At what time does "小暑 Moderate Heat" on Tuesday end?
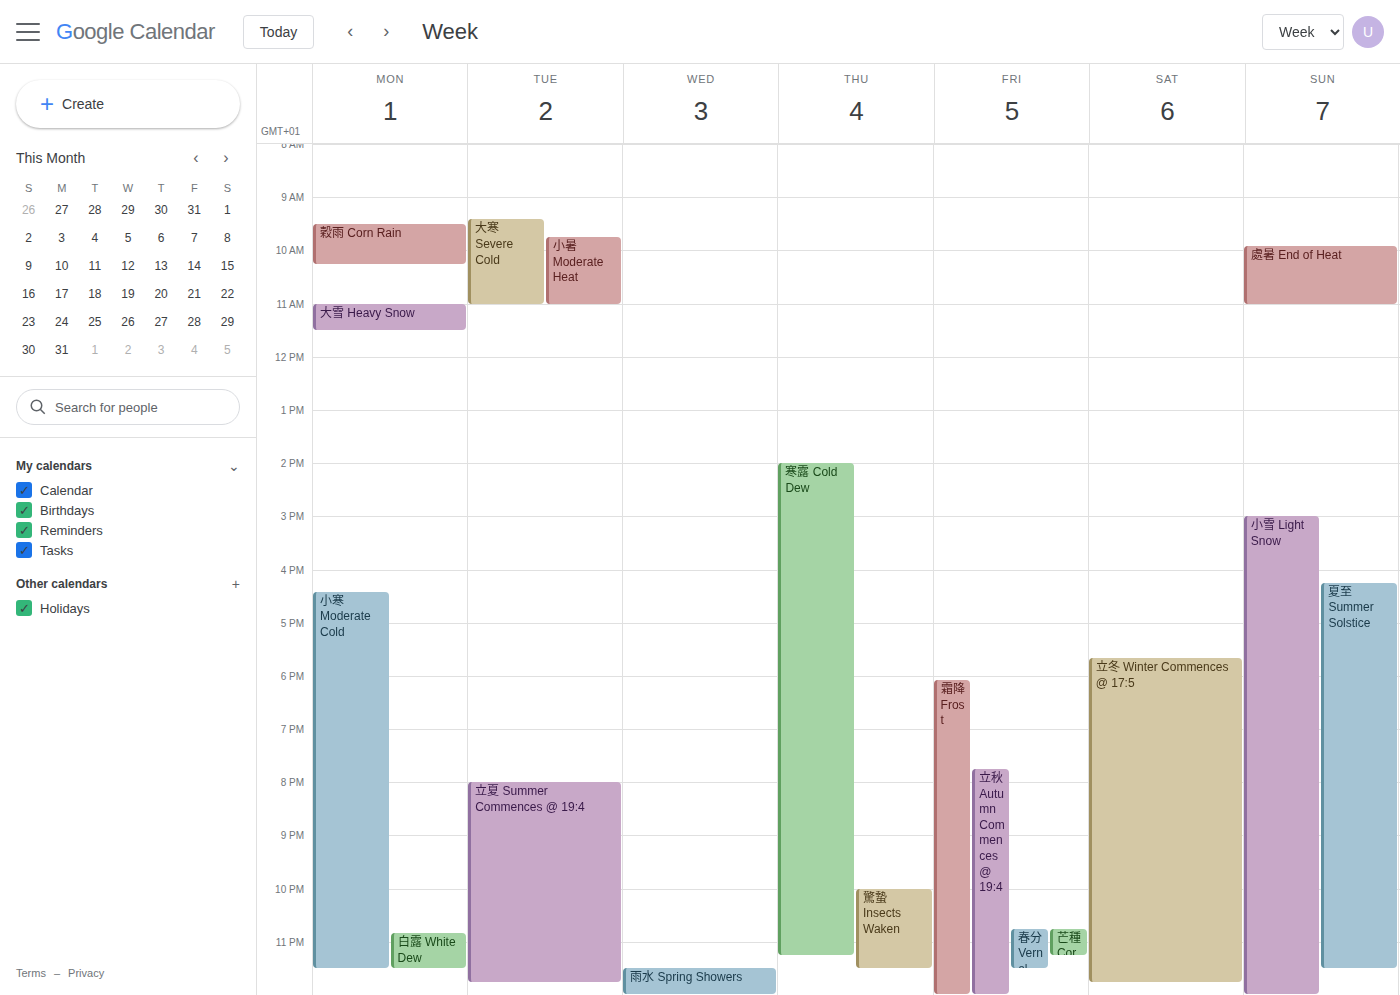
11:00